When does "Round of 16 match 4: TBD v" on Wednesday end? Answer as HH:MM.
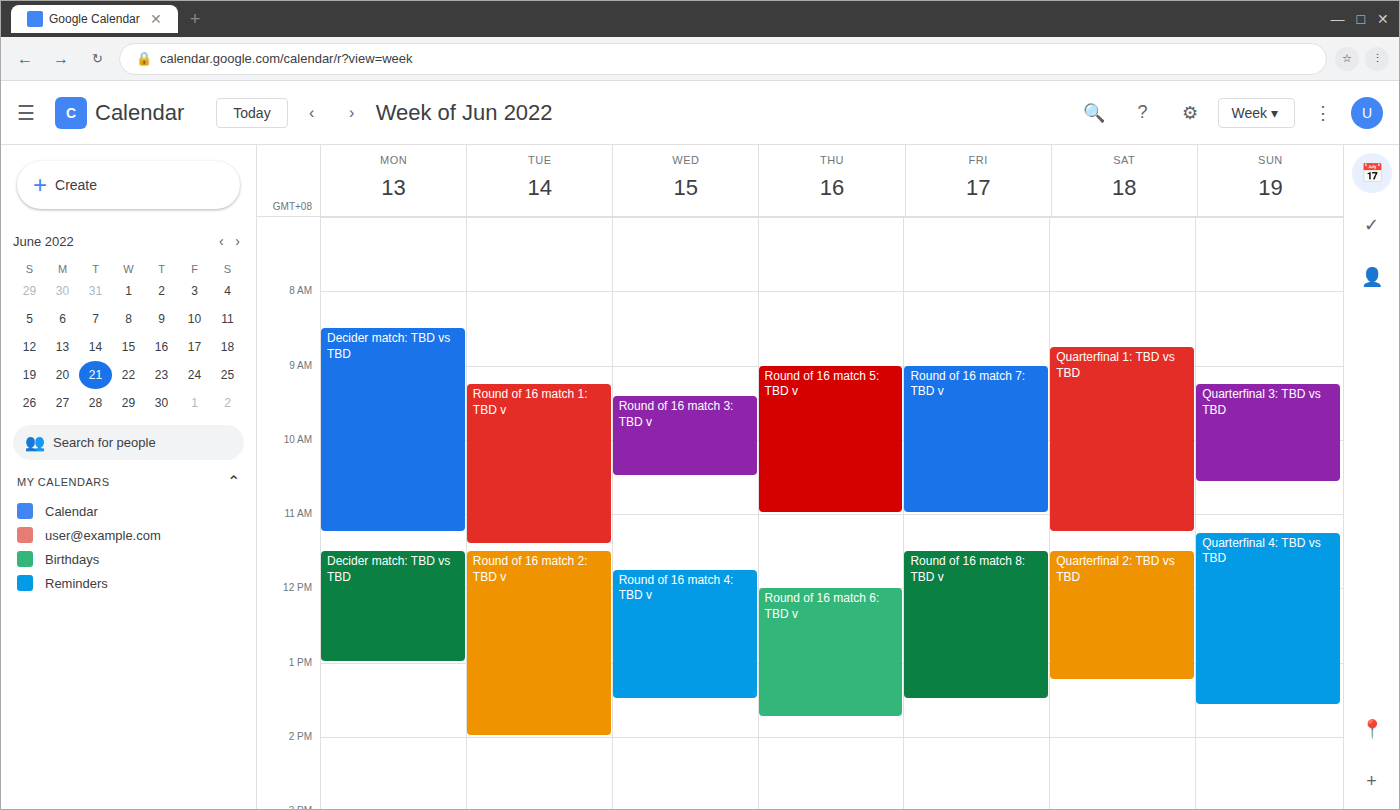
13:30